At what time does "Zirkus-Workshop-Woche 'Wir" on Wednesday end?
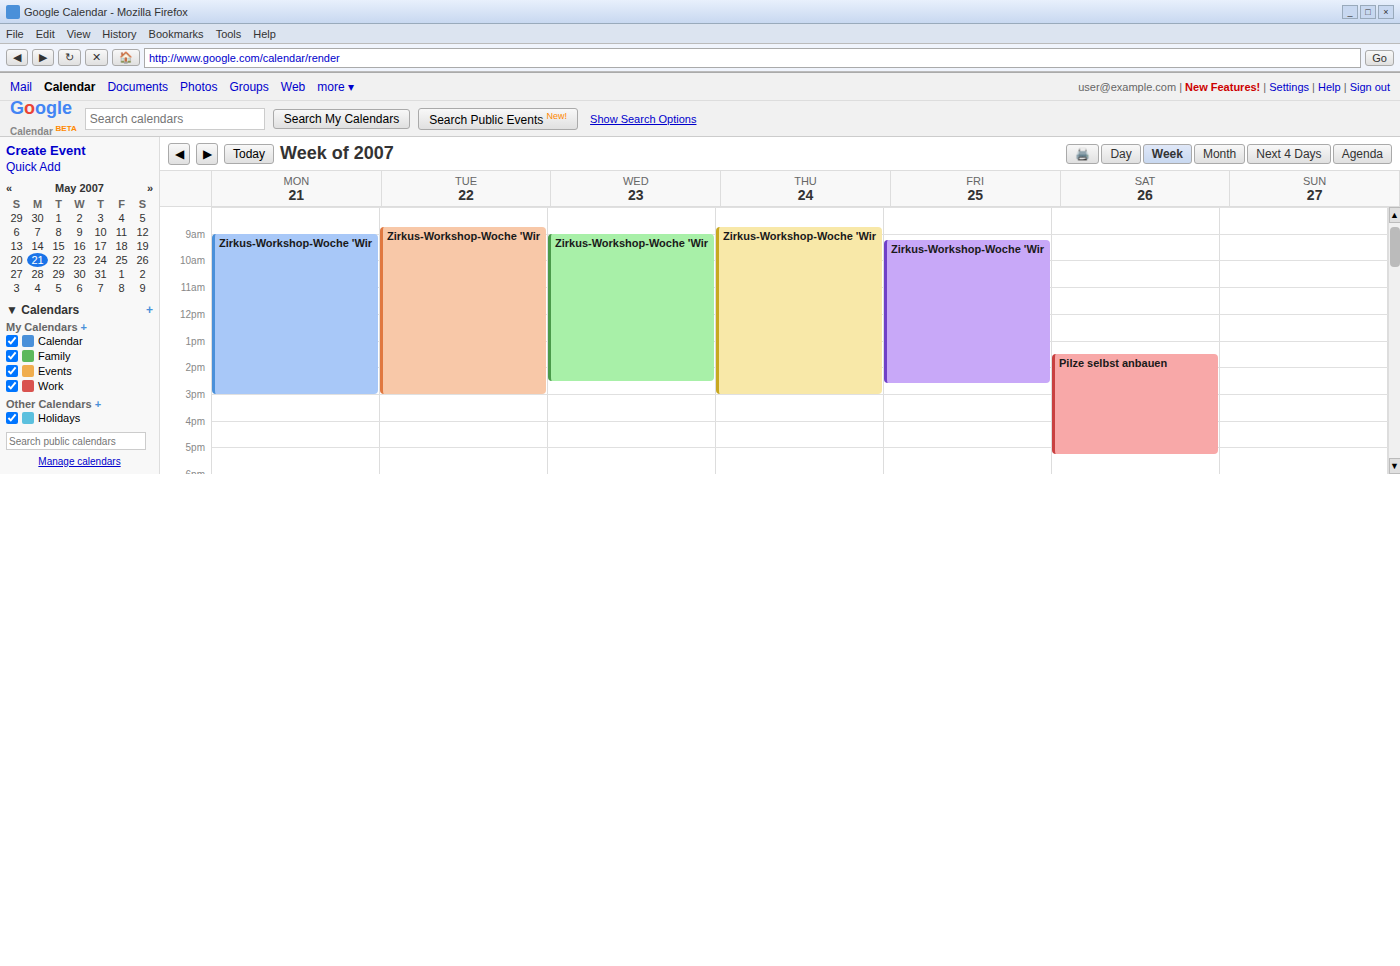
2:30 PM